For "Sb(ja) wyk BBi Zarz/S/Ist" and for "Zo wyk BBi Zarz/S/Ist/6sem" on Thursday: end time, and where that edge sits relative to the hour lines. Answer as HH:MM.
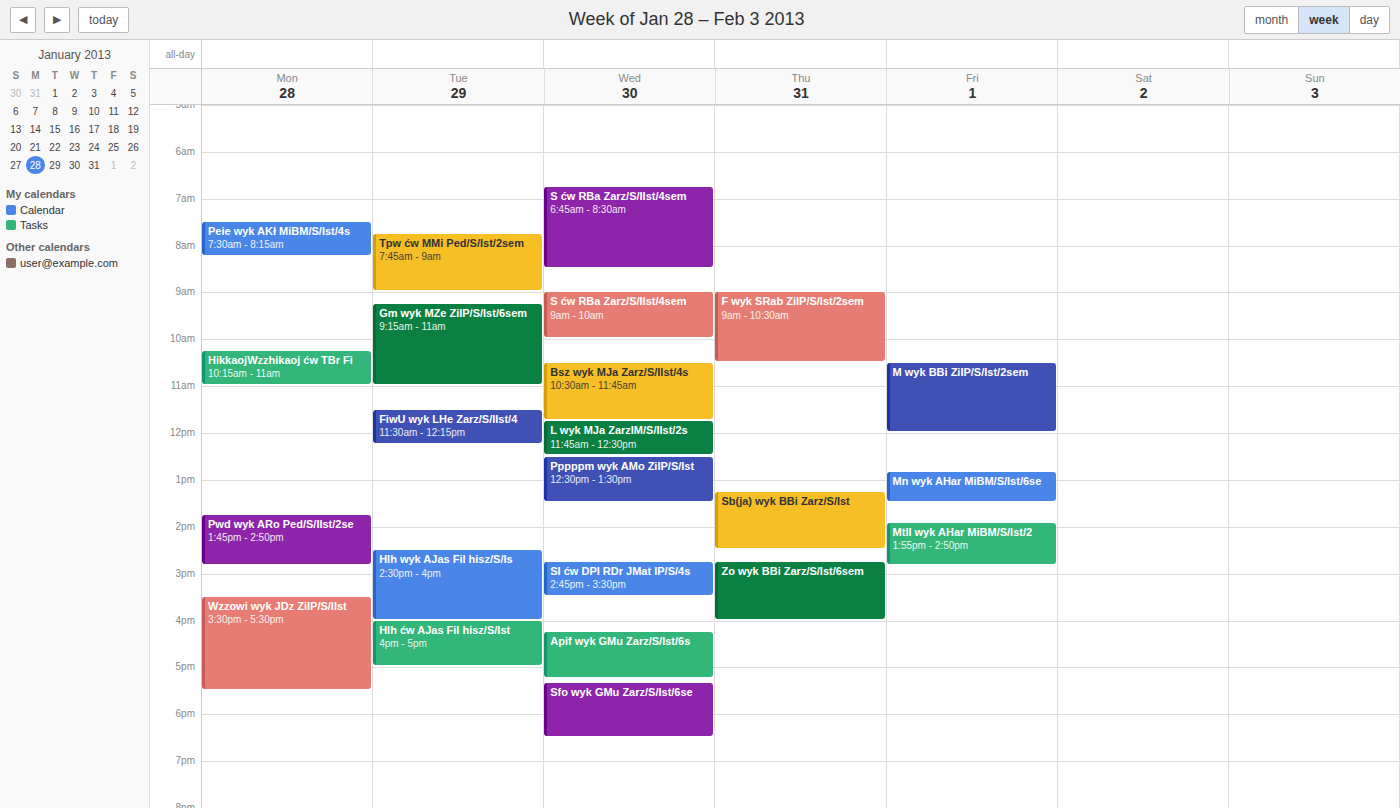
"Sb(ja) wyk BBi Zarz/S/Ist": 14:30, halfway between the 14:00 and 15:00 lines. "Zo wyk BBi Zarz/S/Ist/6sem": 16:00, exactly on the 16:00 line.